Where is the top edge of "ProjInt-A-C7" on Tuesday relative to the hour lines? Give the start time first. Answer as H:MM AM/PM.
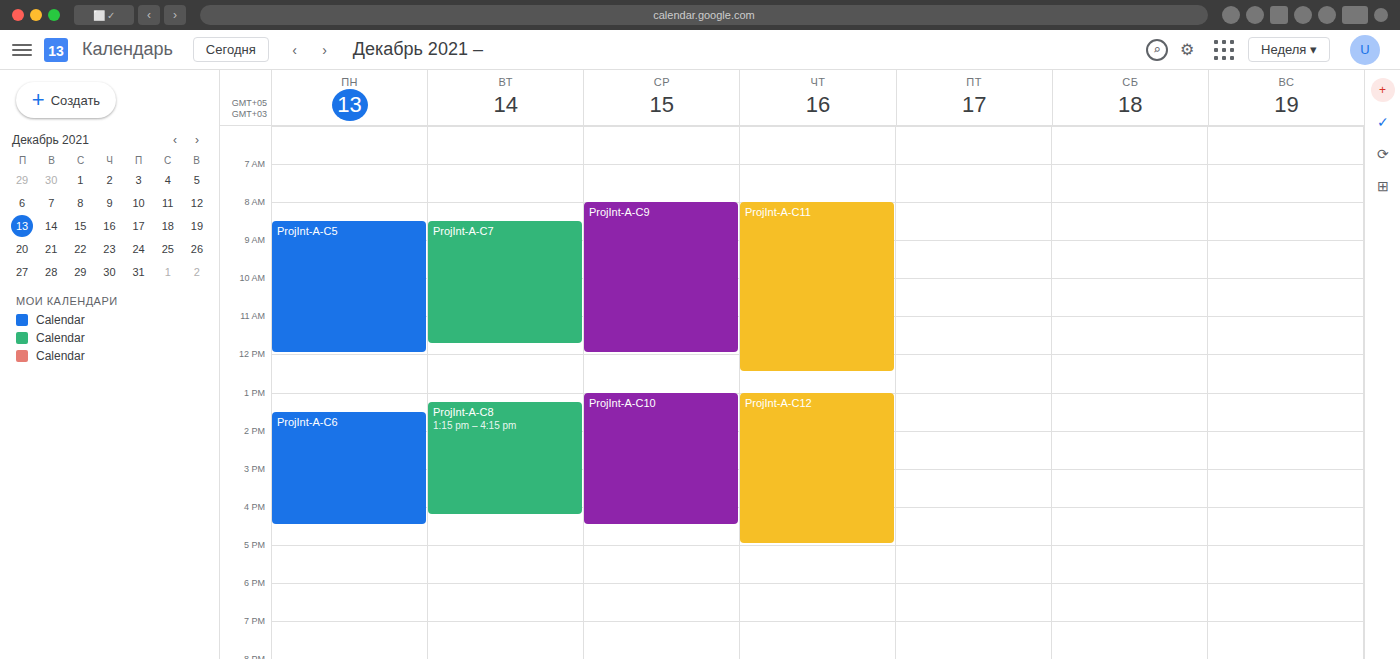
8:30 AM -- halfway between the 8 AM and 9 AM lines.